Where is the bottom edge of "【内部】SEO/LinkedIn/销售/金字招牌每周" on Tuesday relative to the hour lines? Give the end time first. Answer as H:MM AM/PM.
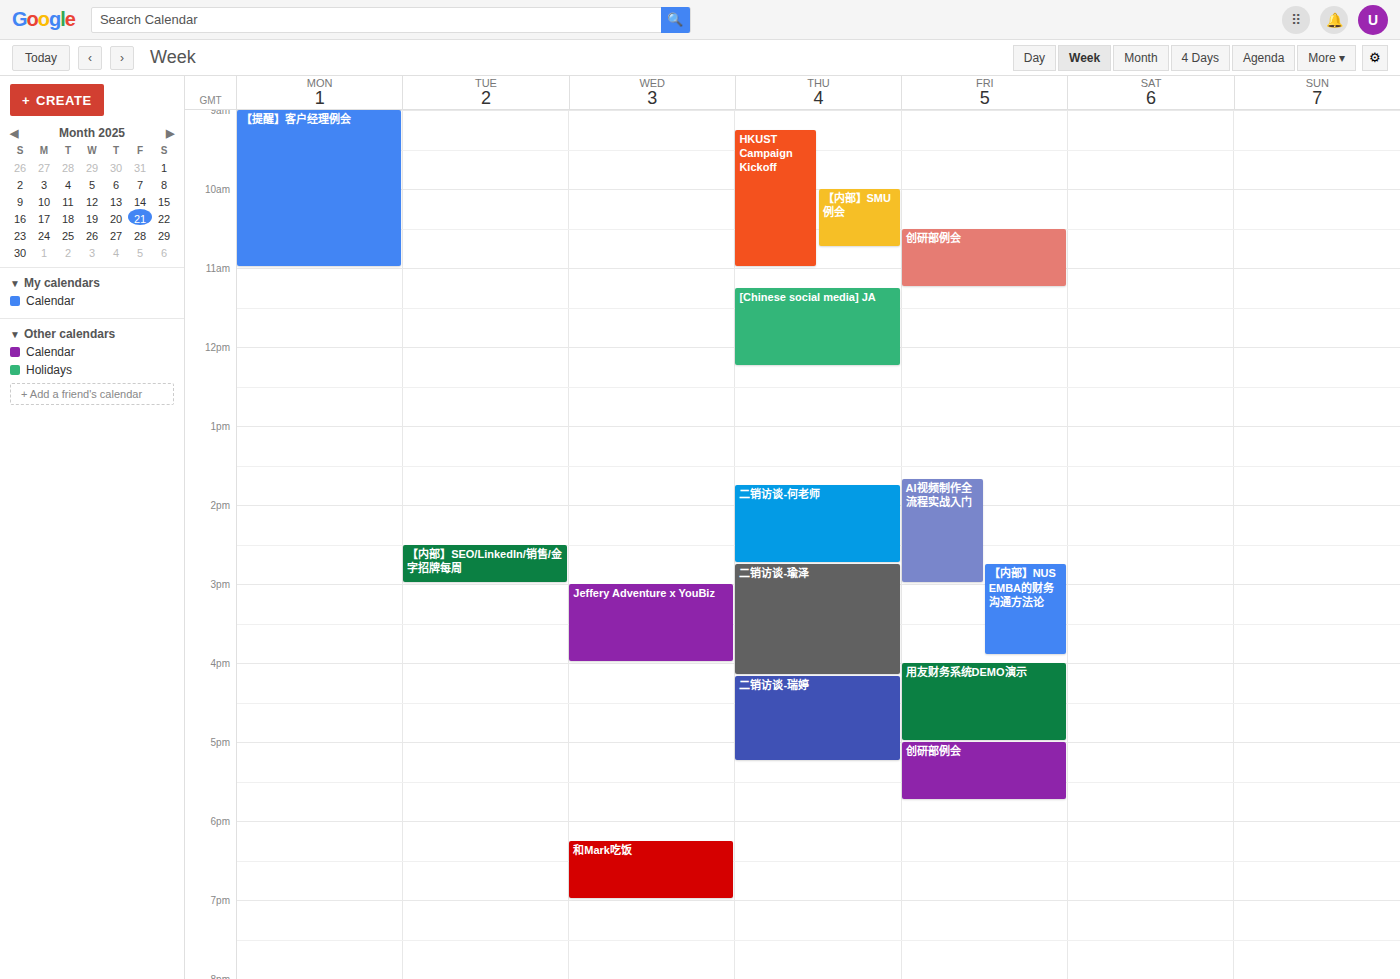
3:00 PM -- exactly on the 3 PM line.